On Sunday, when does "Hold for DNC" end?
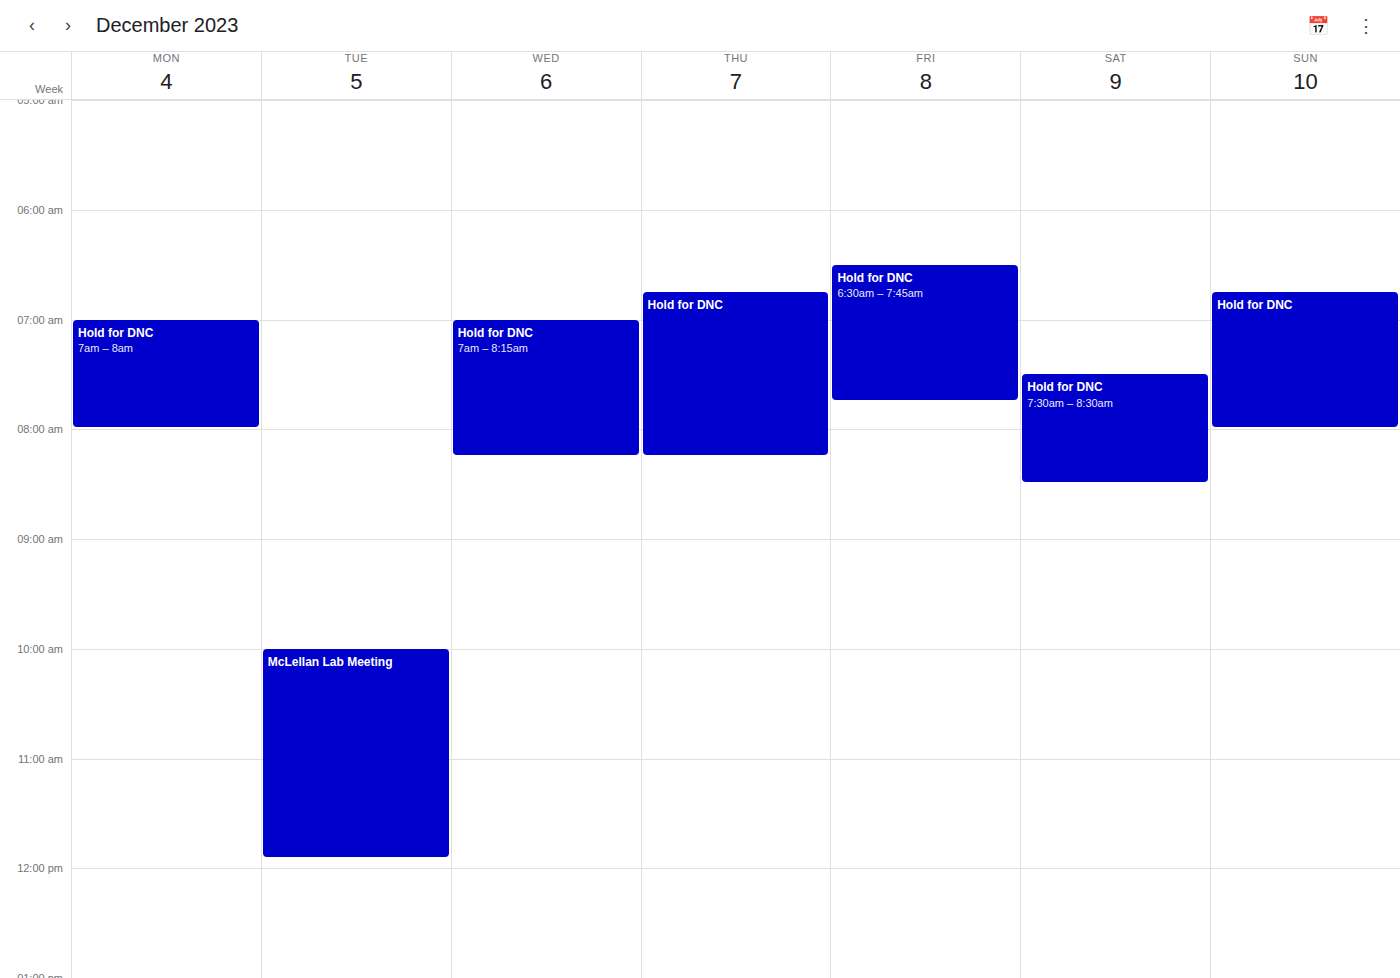
8:00 AM